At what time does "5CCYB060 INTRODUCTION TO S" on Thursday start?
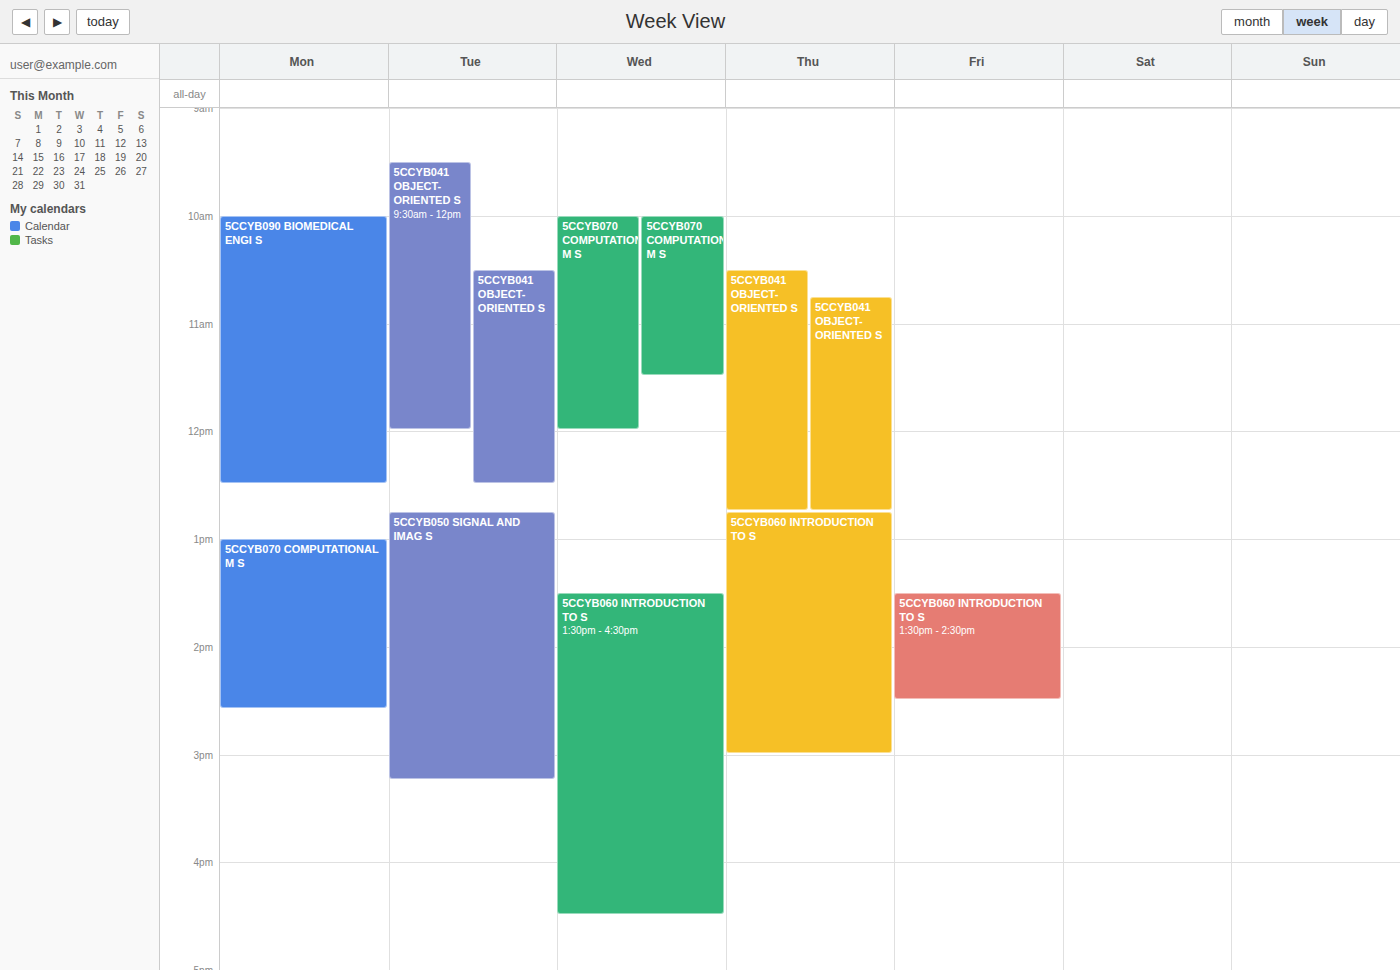
12:45 PM